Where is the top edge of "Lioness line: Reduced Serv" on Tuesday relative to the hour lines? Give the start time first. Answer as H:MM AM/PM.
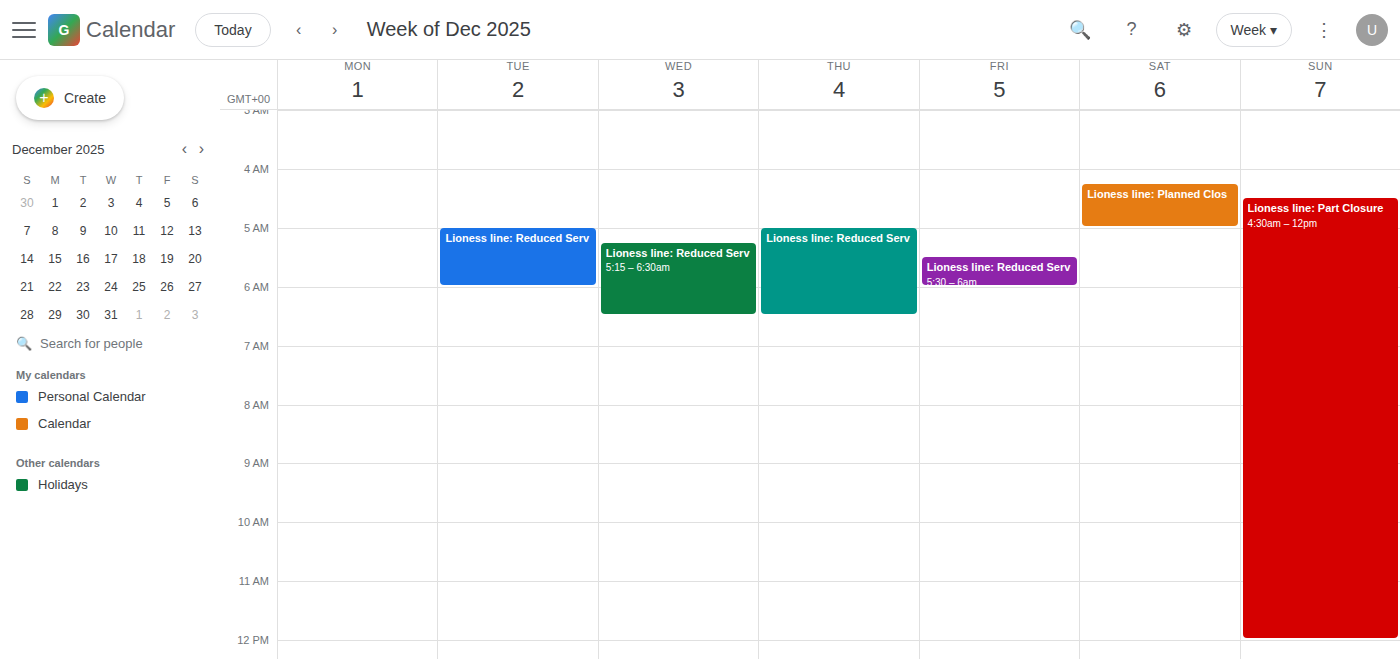
5:00 AM -- exactly on the 5 AM line.